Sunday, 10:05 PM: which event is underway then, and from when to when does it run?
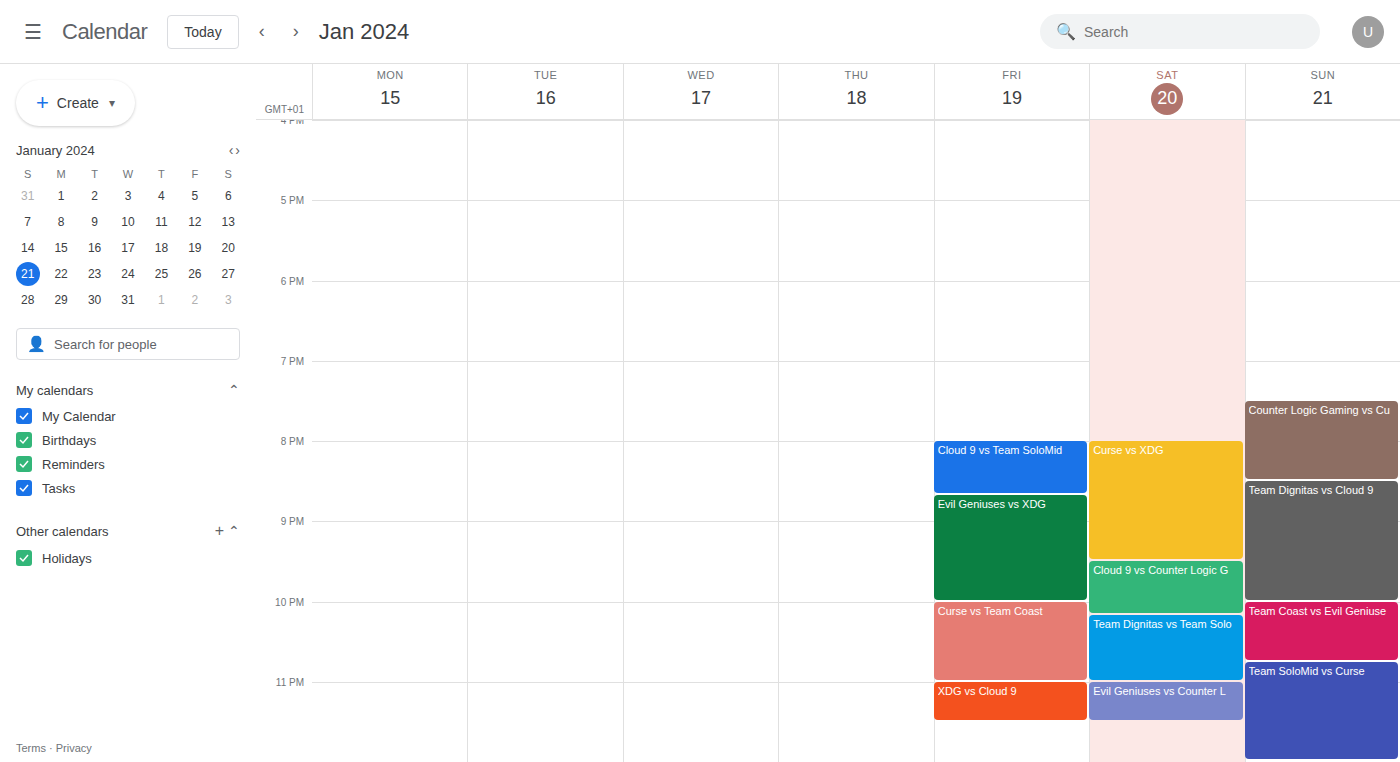
"Team Coast vs Evil Geniuse", 10:00 PM to 10:45 PM